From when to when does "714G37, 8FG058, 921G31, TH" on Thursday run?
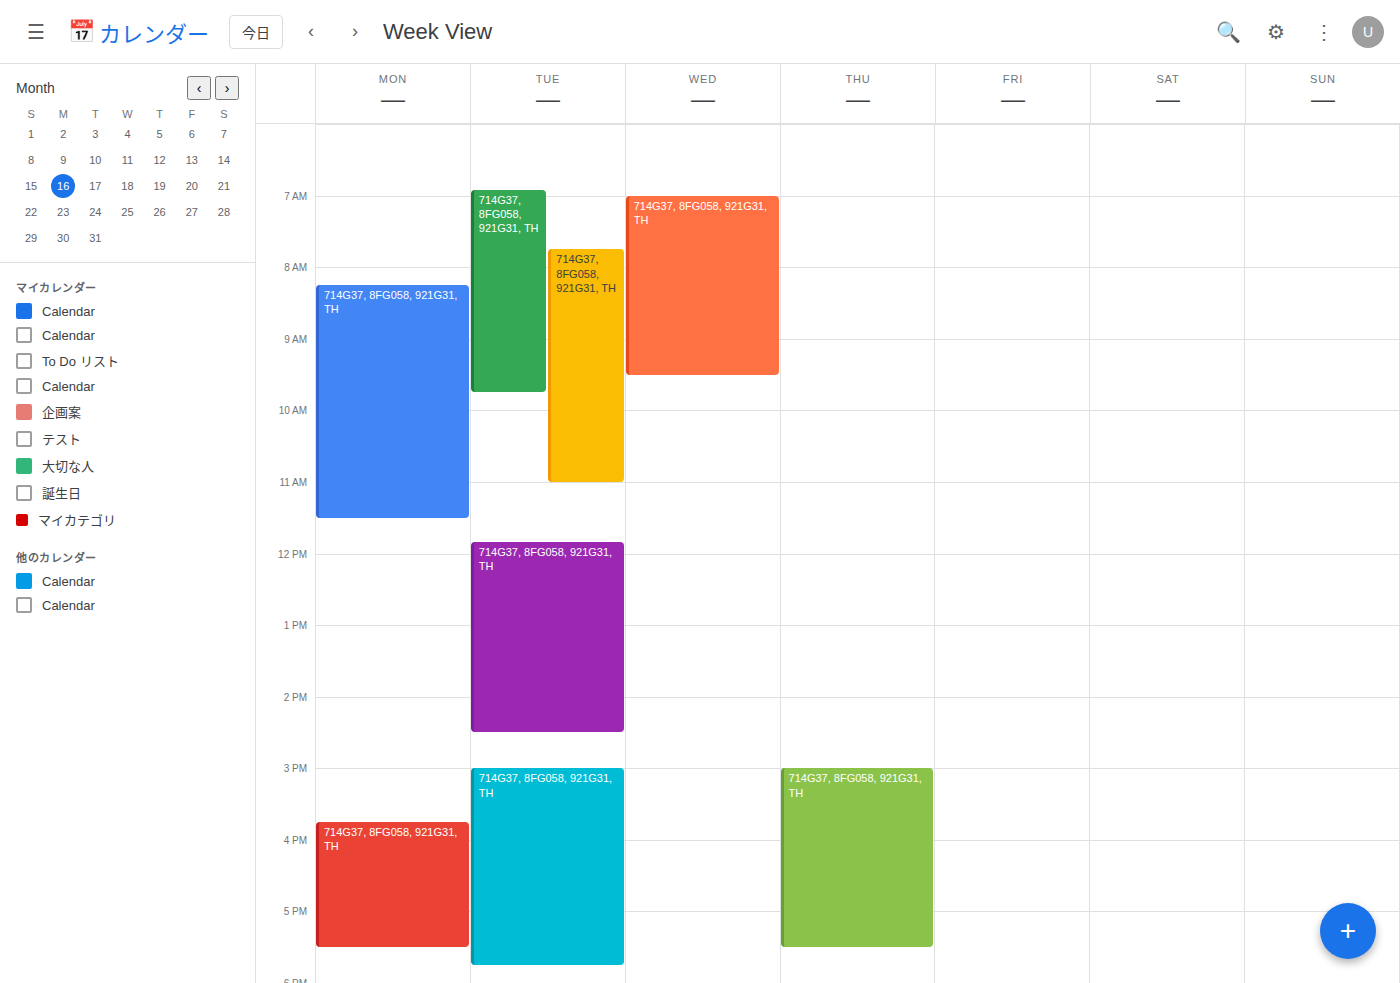
15:00 to 17:30